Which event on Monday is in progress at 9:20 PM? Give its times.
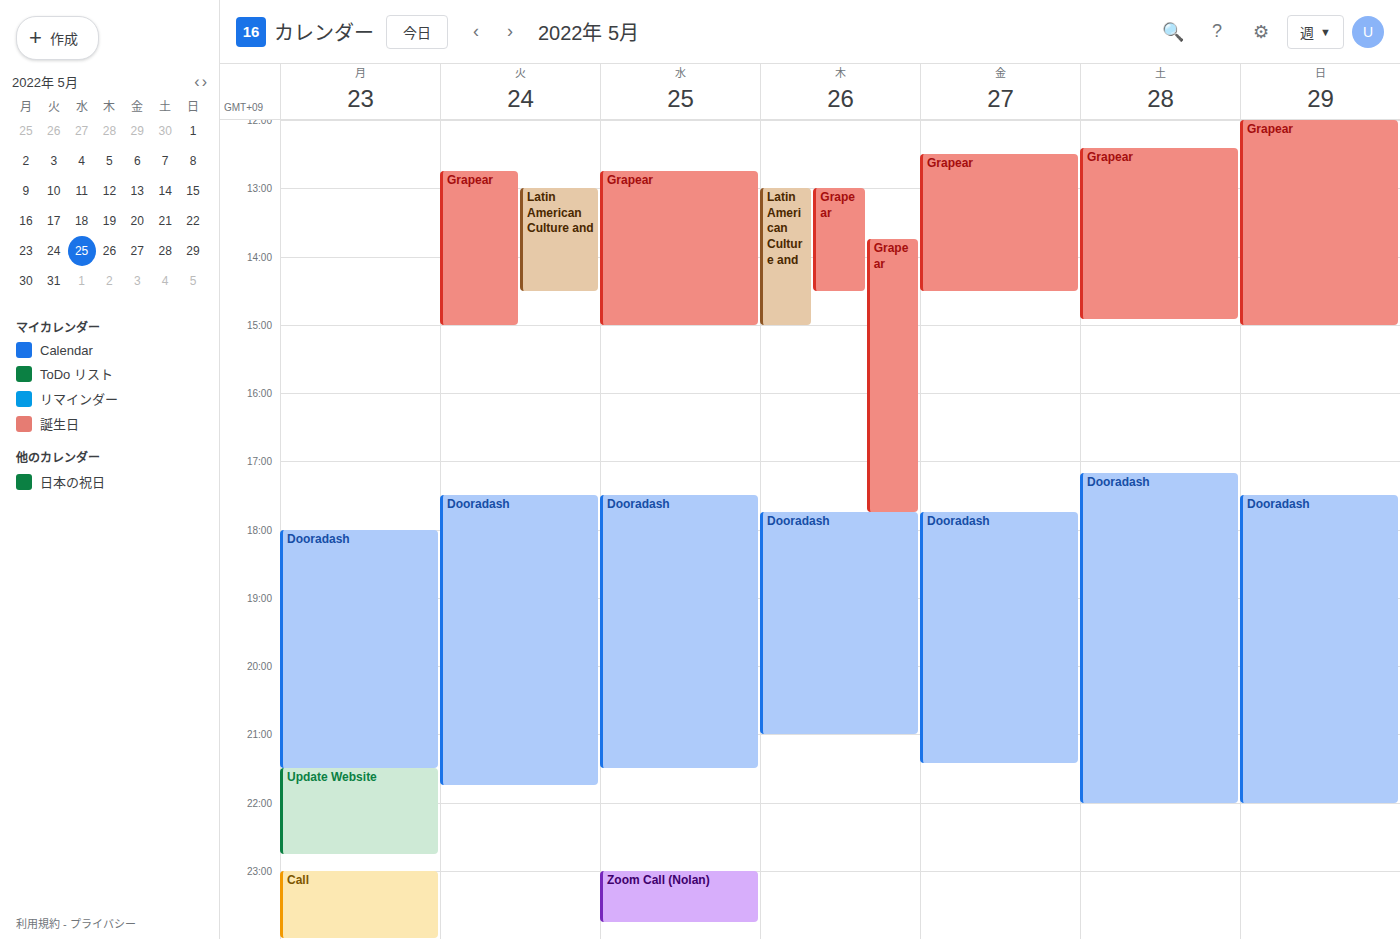
"Dooradash", 6:00 PM to 9:30 PM